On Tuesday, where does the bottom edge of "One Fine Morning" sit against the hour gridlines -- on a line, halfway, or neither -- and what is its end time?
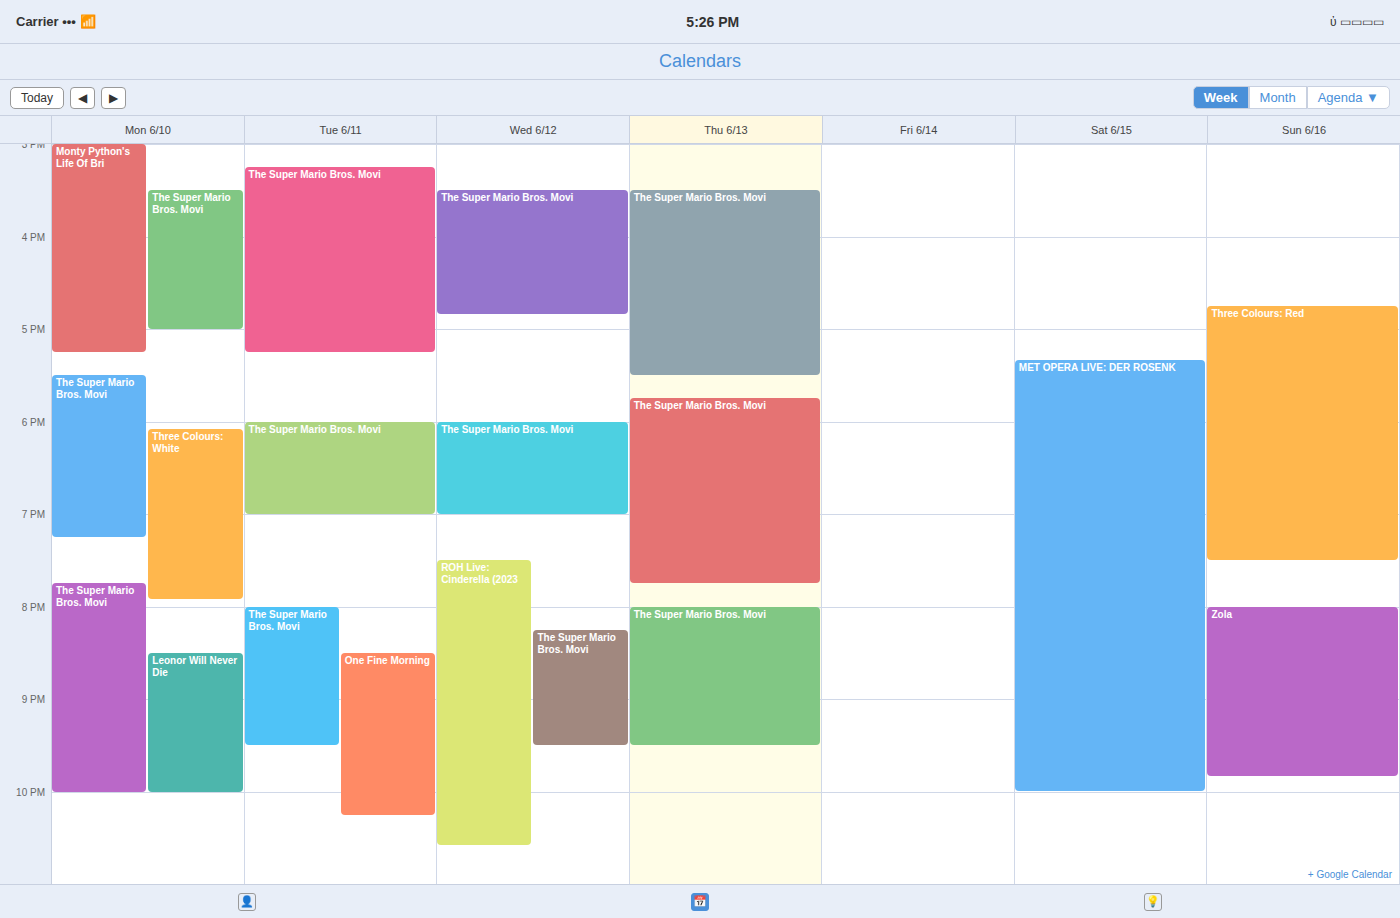
10:15 PM -- neither: a quarter of the way from the 10 PM line to the 11 PM line.